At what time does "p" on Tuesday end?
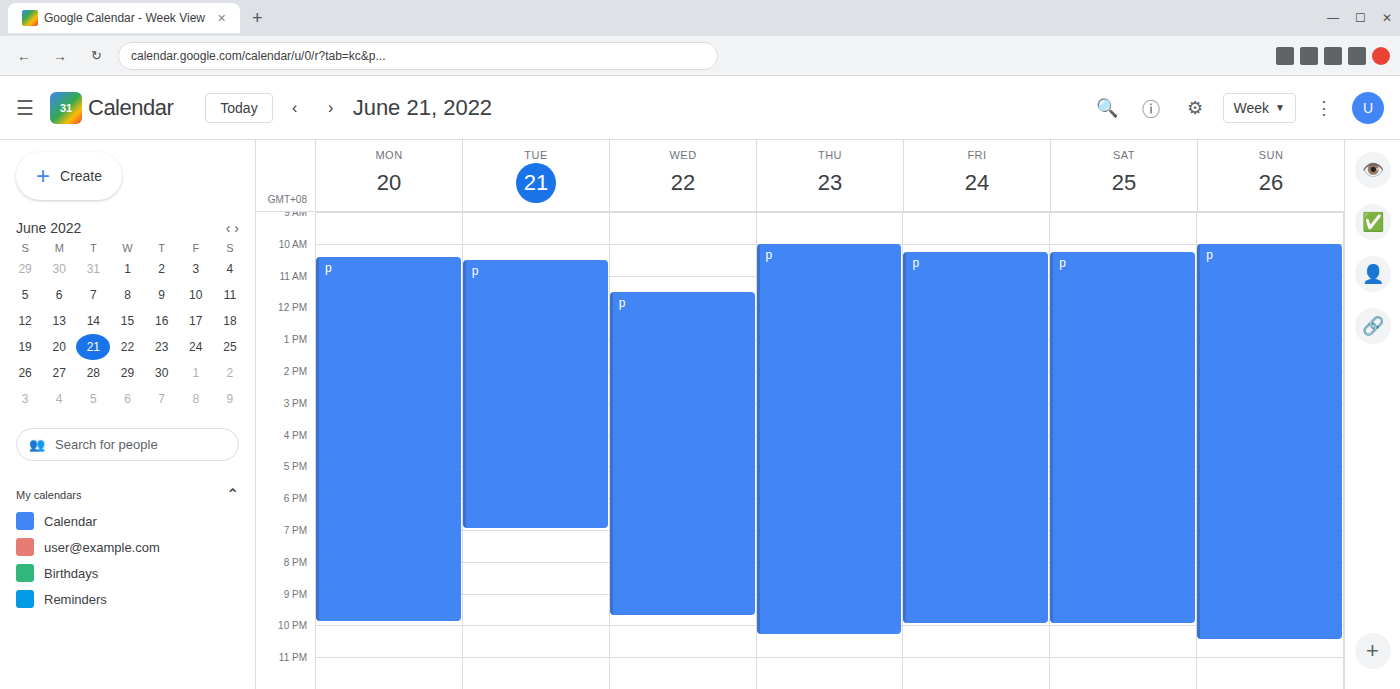
7:00 PM